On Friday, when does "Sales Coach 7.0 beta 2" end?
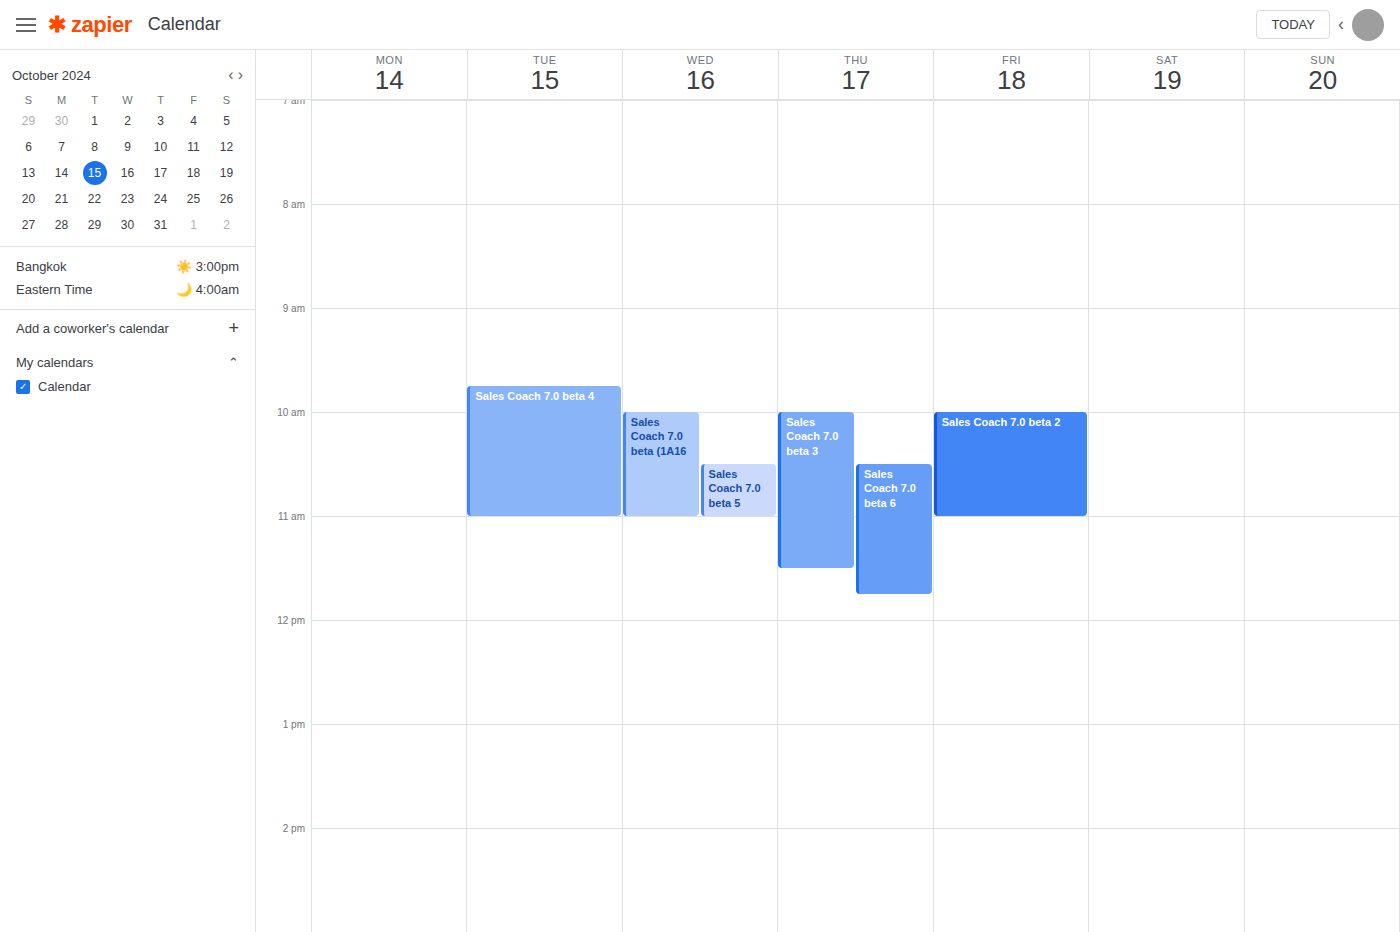
11:00 AM